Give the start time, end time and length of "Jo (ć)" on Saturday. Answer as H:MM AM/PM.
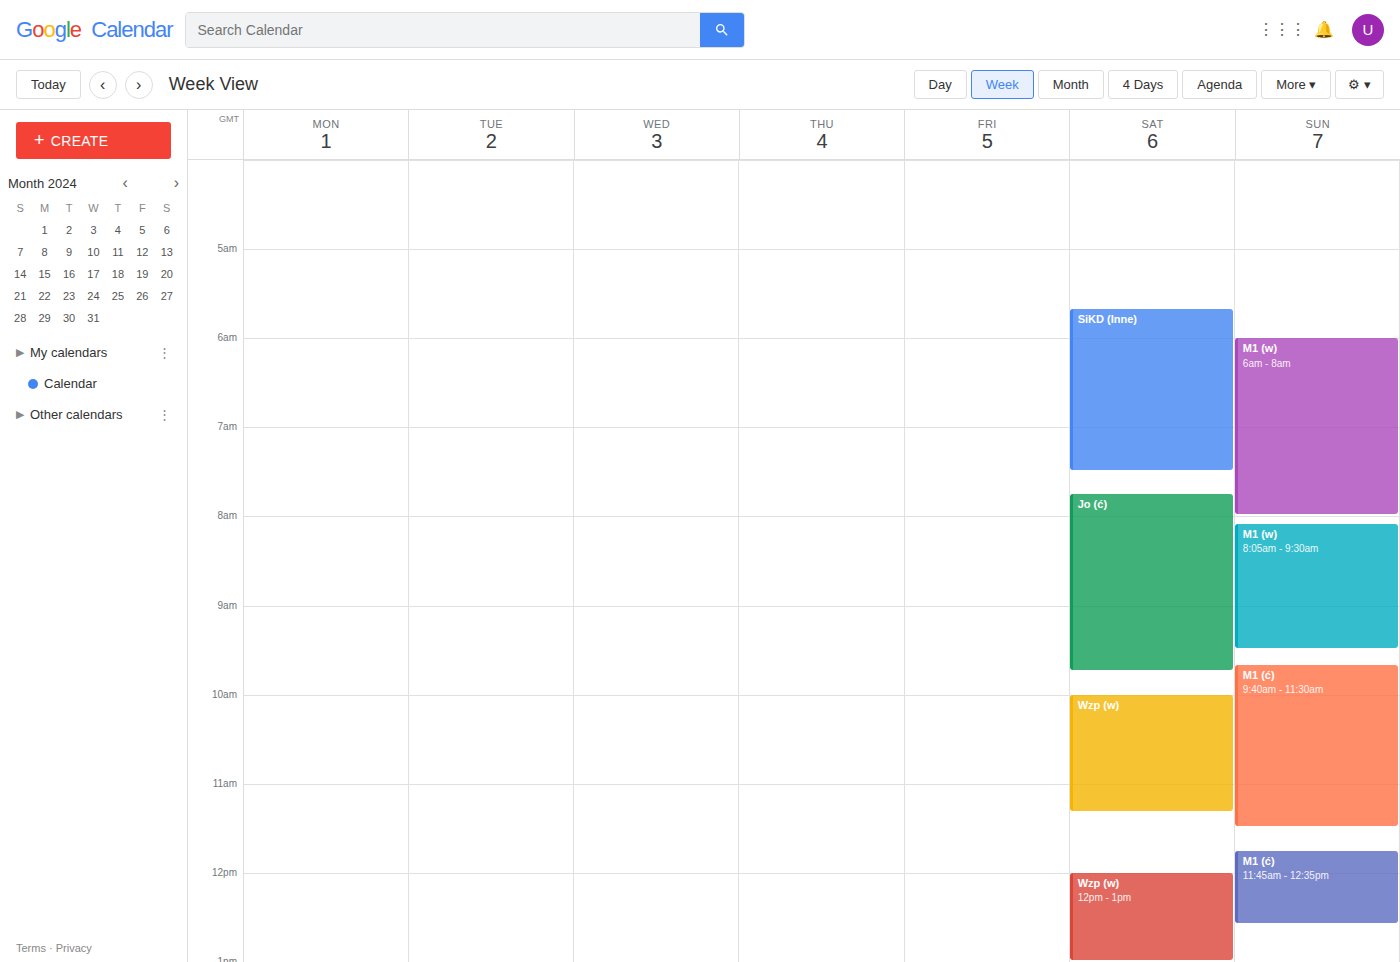
7:45 AM to 9:45 AM, 2 hours